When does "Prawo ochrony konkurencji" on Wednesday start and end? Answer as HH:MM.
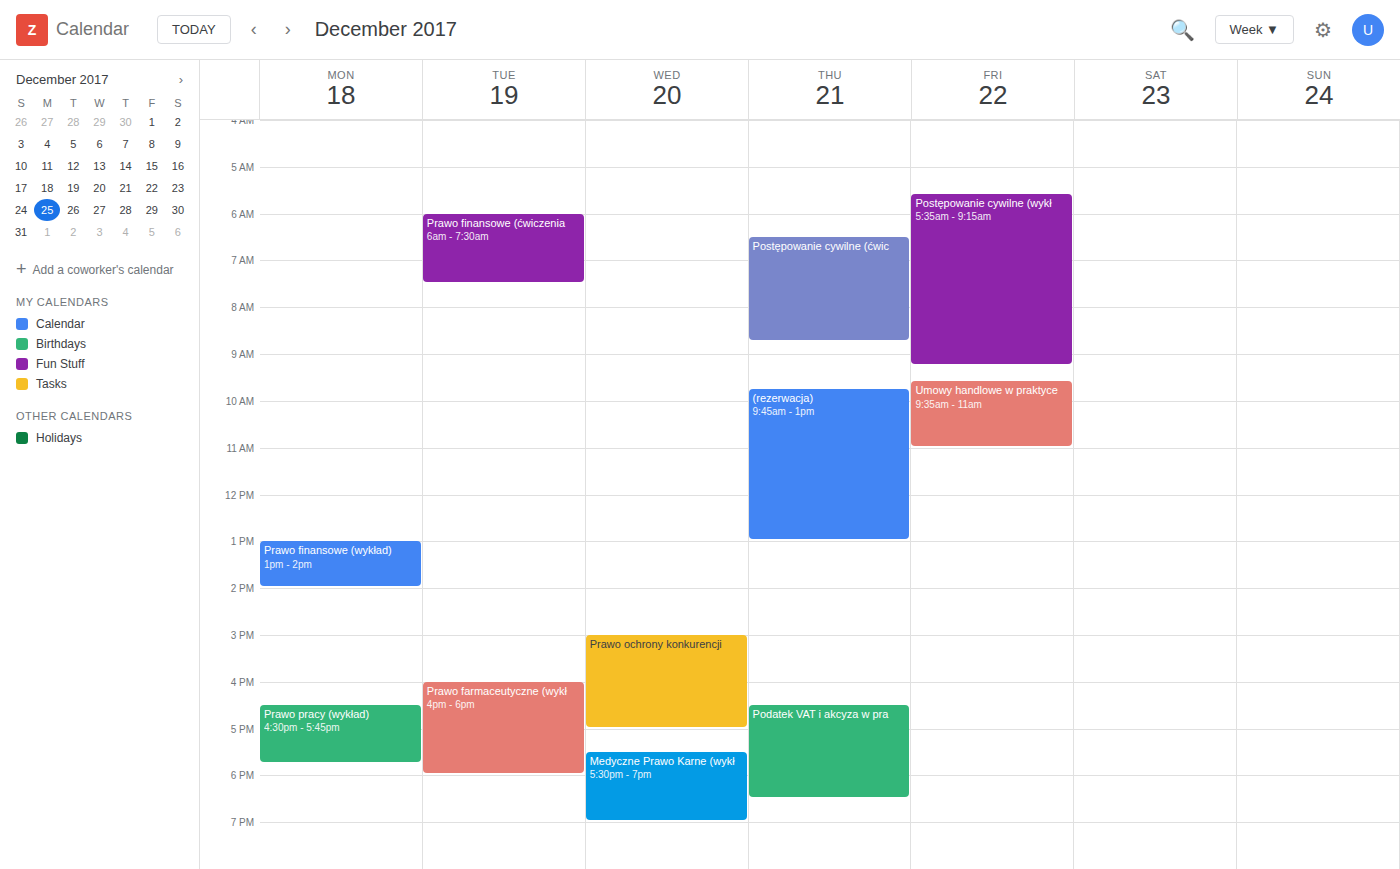
15:00 to 17:00